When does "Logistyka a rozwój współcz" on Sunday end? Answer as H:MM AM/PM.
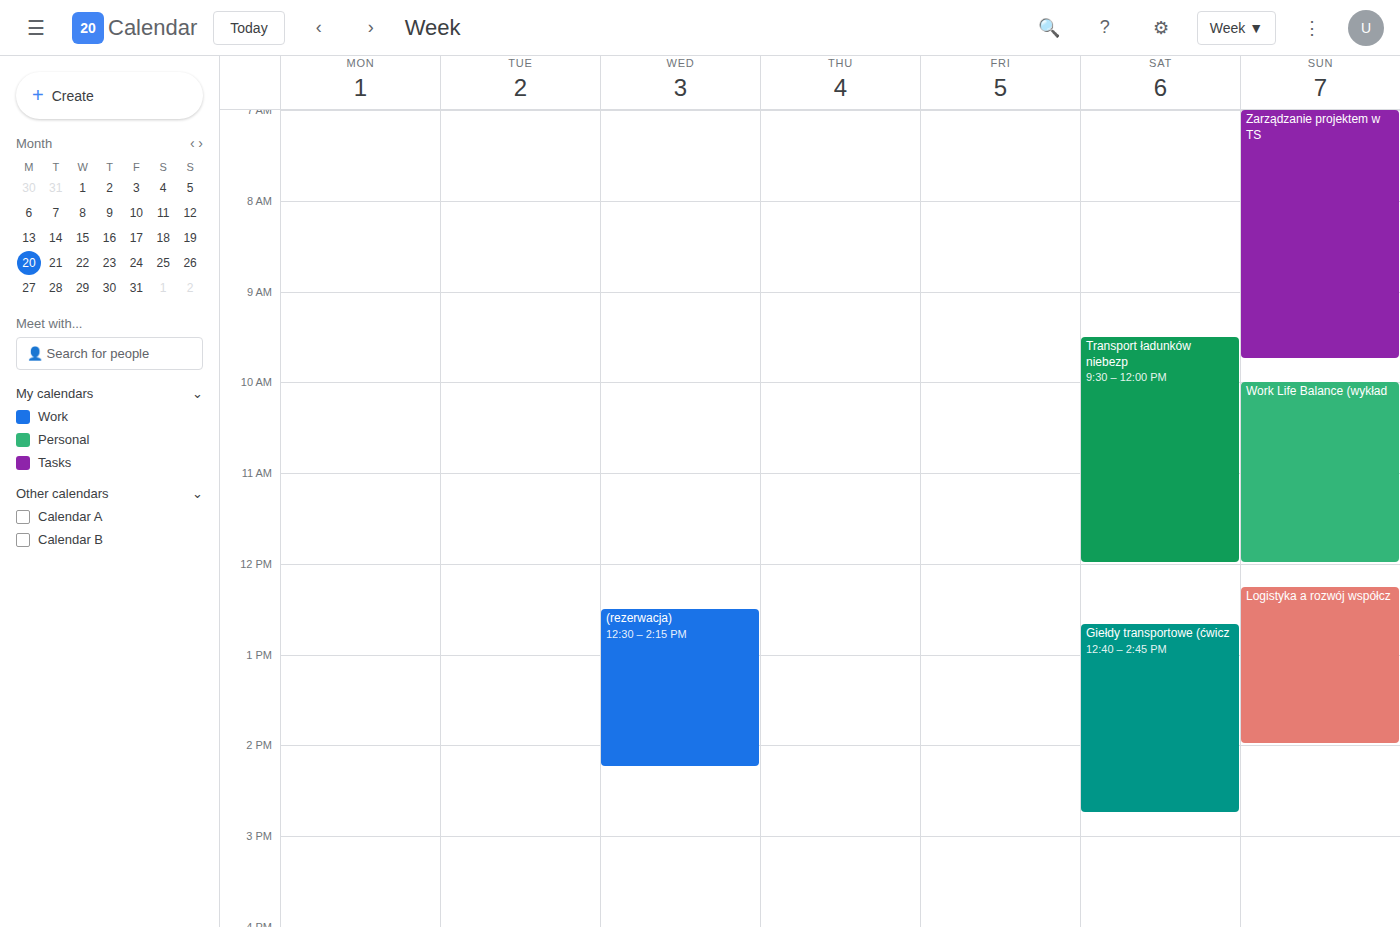
2:00 PM